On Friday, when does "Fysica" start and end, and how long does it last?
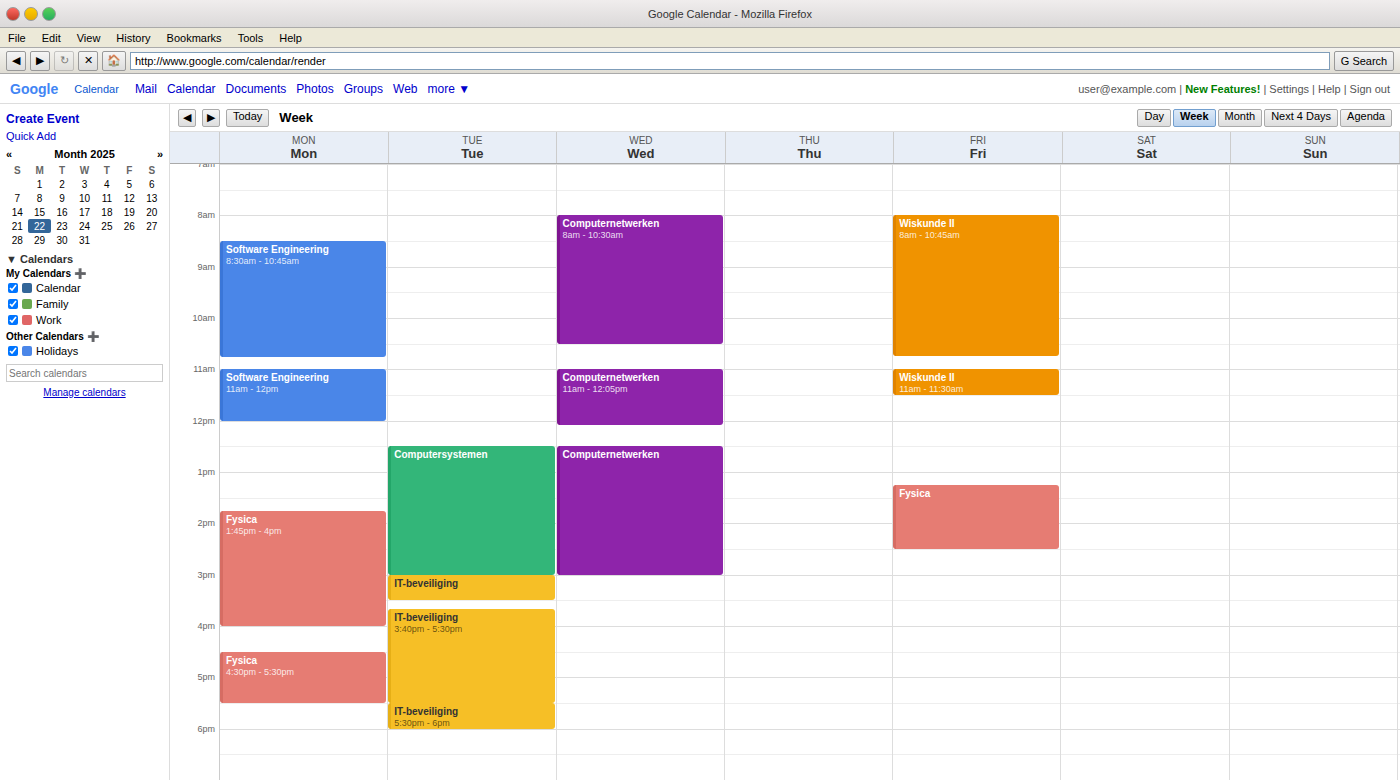
1:15 PM to 2:30 PM, 1 hour 15 minutes